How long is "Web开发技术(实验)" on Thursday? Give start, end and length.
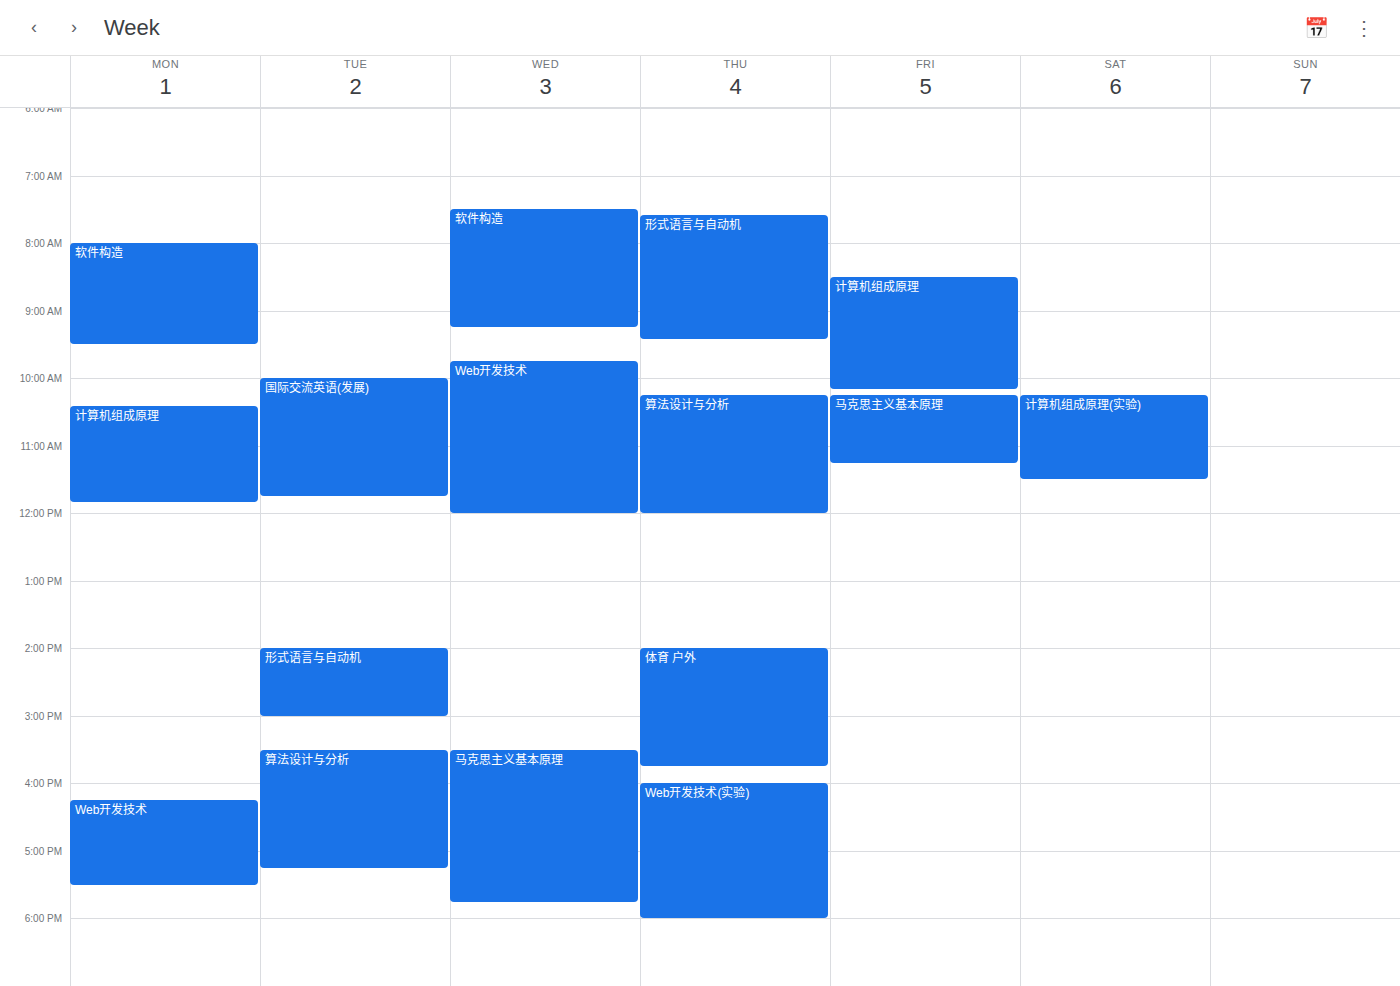
4:00 PM to 6:00 PM, 2 hours